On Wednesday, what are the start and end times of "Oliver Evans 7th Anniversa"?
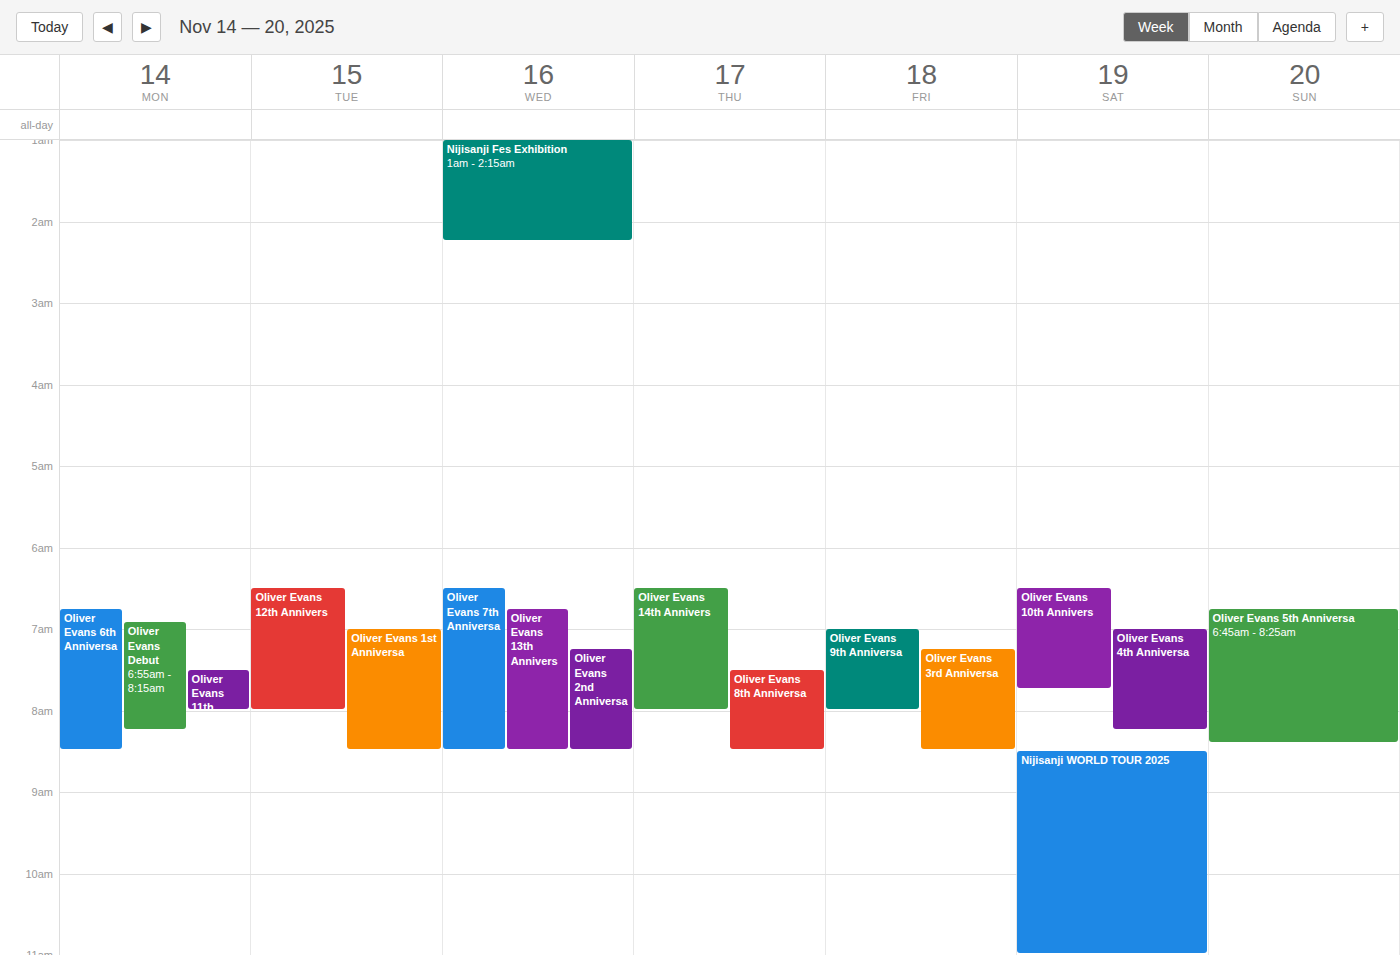
6:30 AM to 8:30 AM